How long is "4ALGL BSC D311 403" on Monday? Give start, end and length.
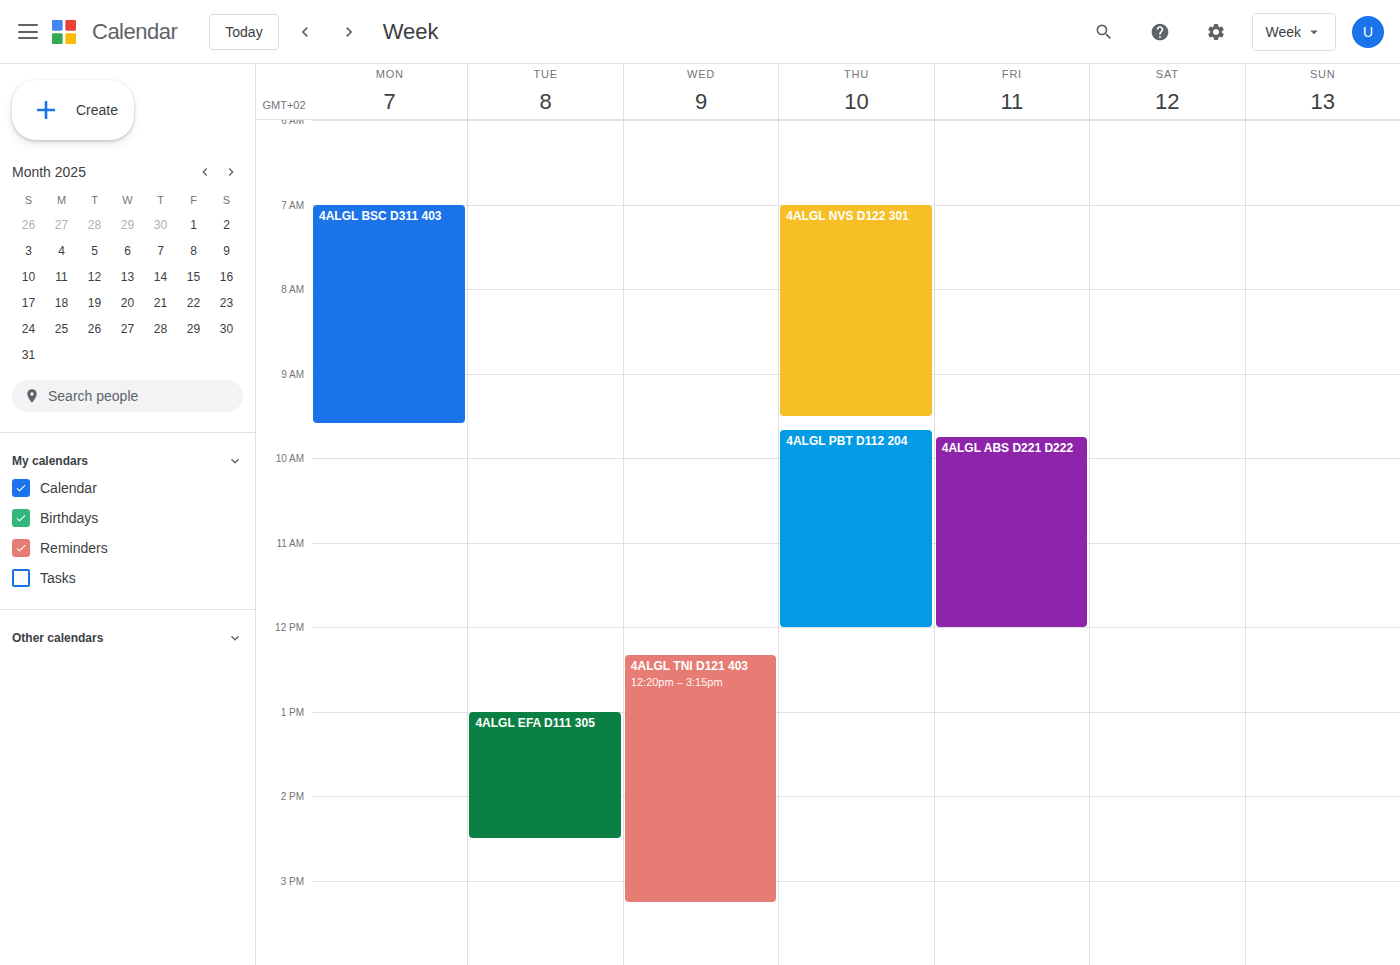
7:00 AM to 9:35 AM, 2 hours 35 minutes